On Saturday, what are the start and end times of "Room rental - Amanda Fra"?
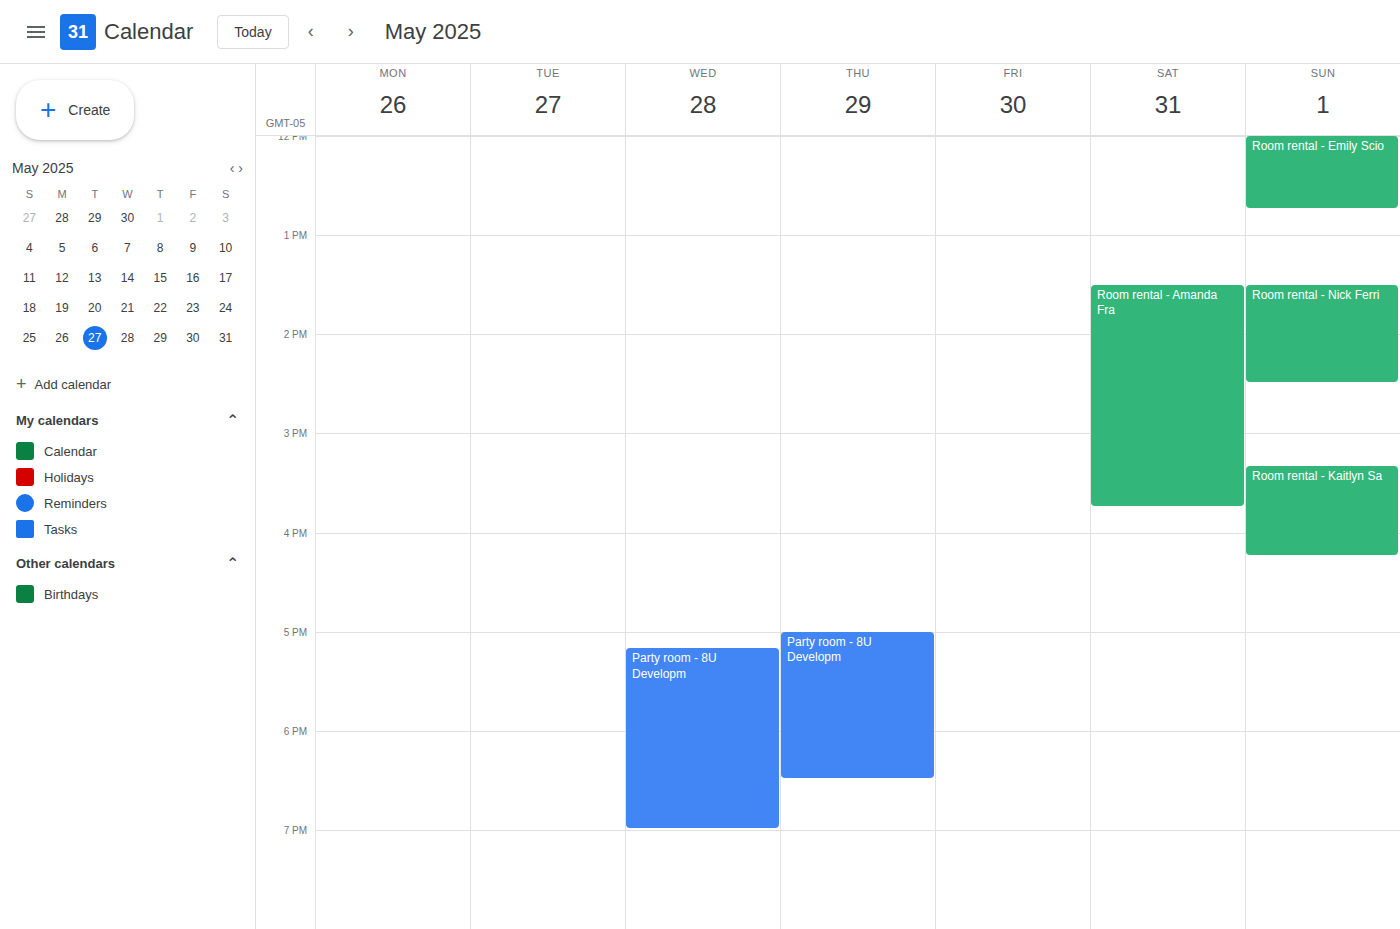
1:30 PM to 3:45 PM